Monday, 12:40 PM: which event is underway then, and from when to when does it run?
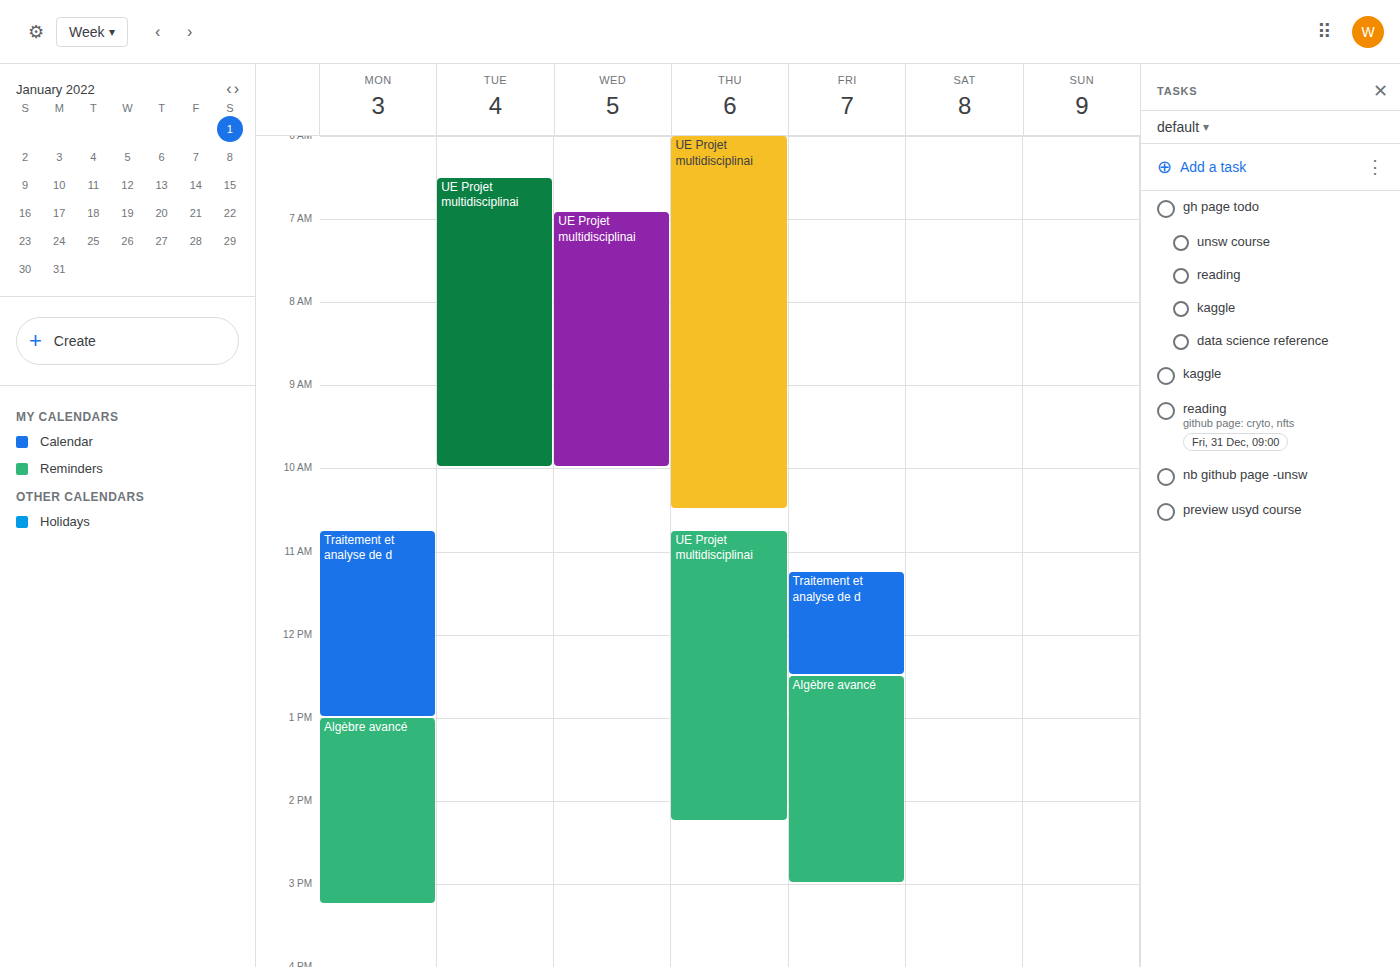
"Traitement et analyse de d", 10:45 AM to 1:00 PM